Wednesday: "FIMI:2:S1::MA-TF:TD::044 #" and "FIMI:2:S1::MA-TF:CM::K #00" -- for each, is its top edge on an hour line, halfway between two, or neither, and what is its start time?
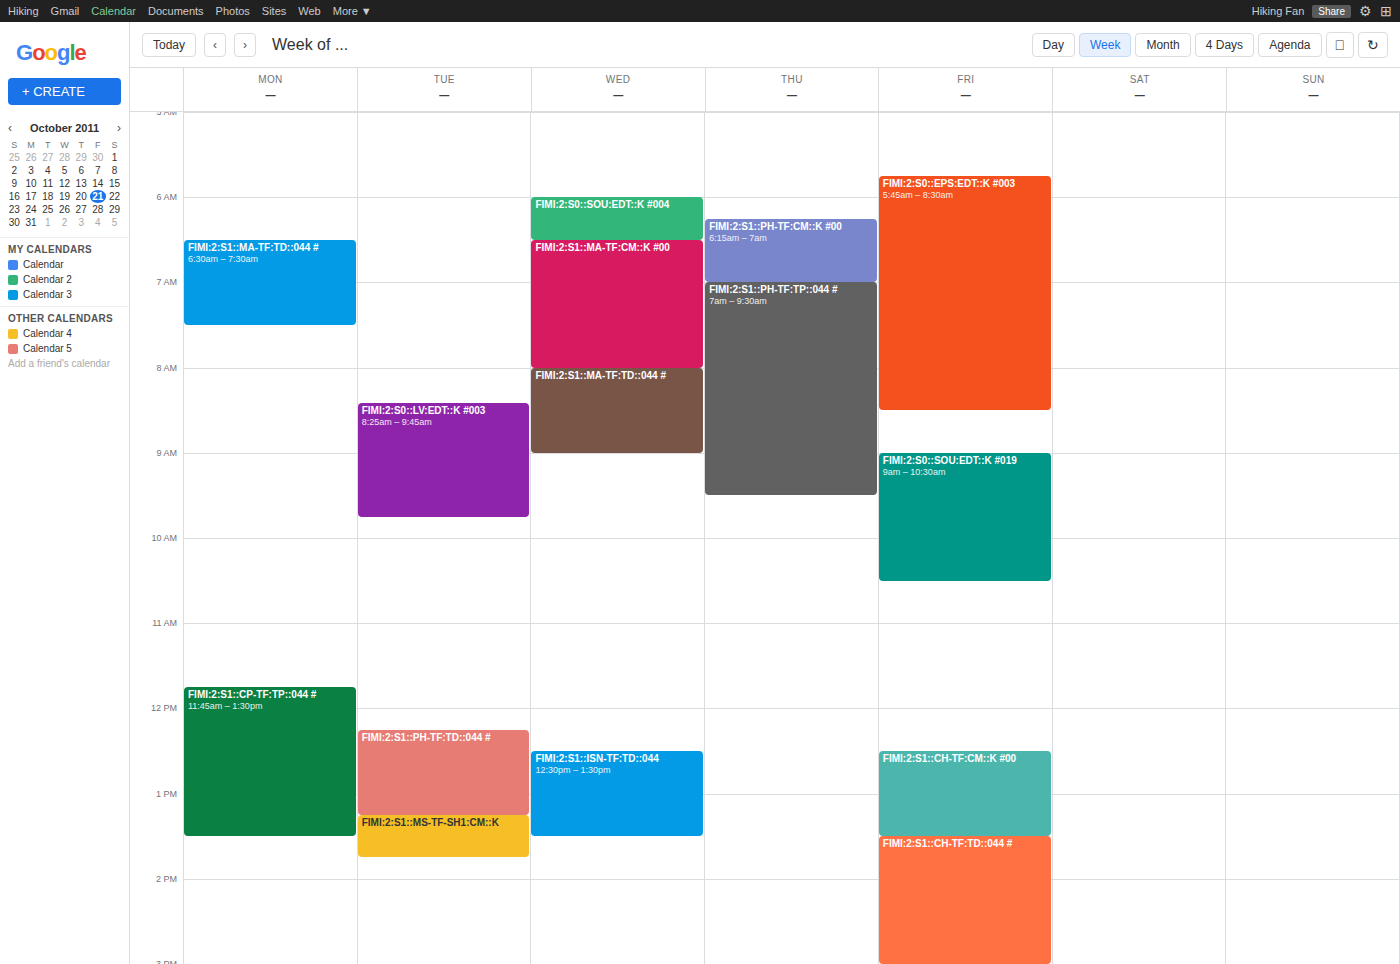
"FIMI:2:S1::MA-TF:TD::044 #": 8:00 AM, exactly on the 8 AM line. "FIMI:2:S1::MA-TF:CM::K #00": 6:30 AM, halfway between the 6 AM and 7 AM lines.